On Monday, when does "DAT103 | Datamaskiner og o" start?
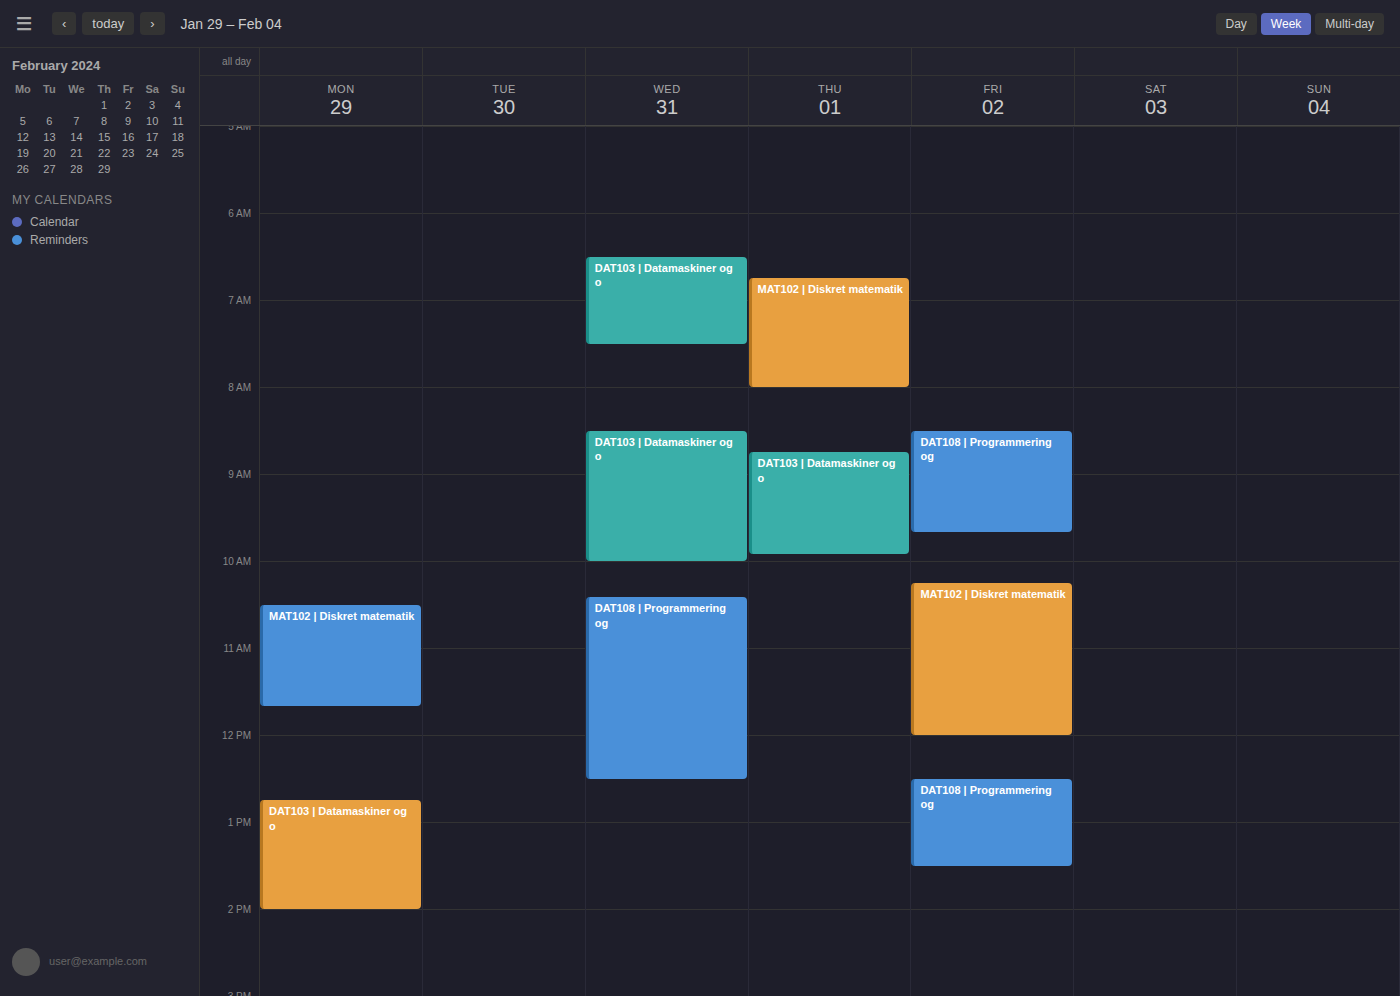
12:45